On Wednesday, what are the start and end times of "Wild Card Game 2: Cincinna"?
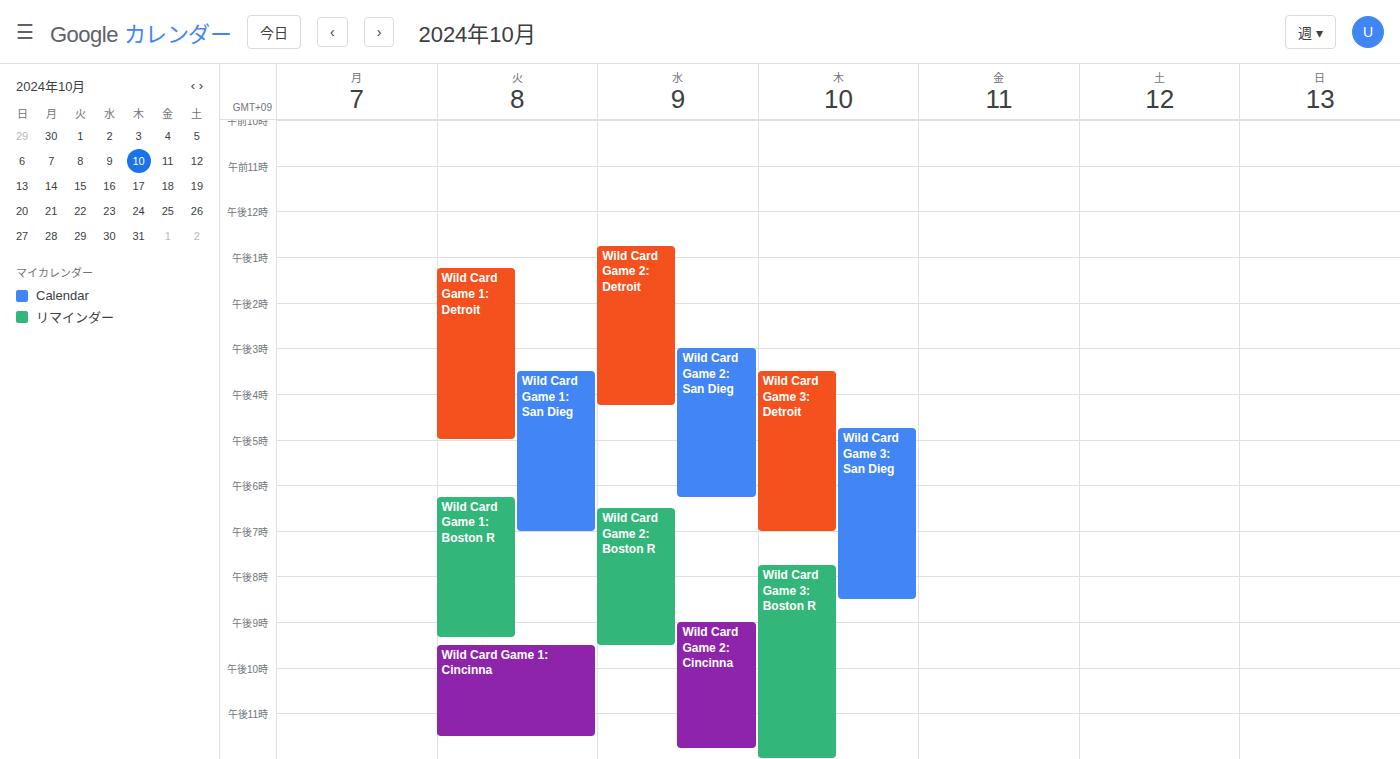
9:00 PM to 11:45 PM